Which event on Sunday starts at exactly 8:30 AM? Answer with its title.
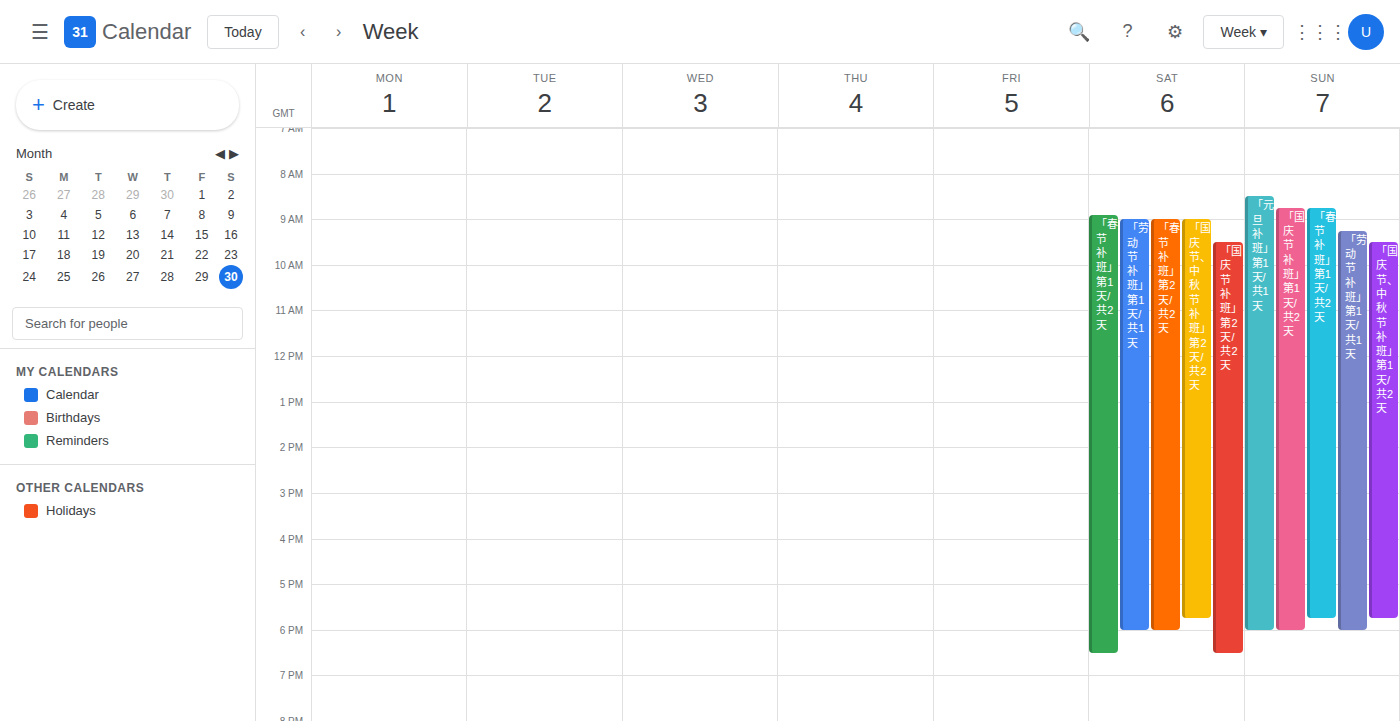
"「元旦 补班」 第1天/共1天"